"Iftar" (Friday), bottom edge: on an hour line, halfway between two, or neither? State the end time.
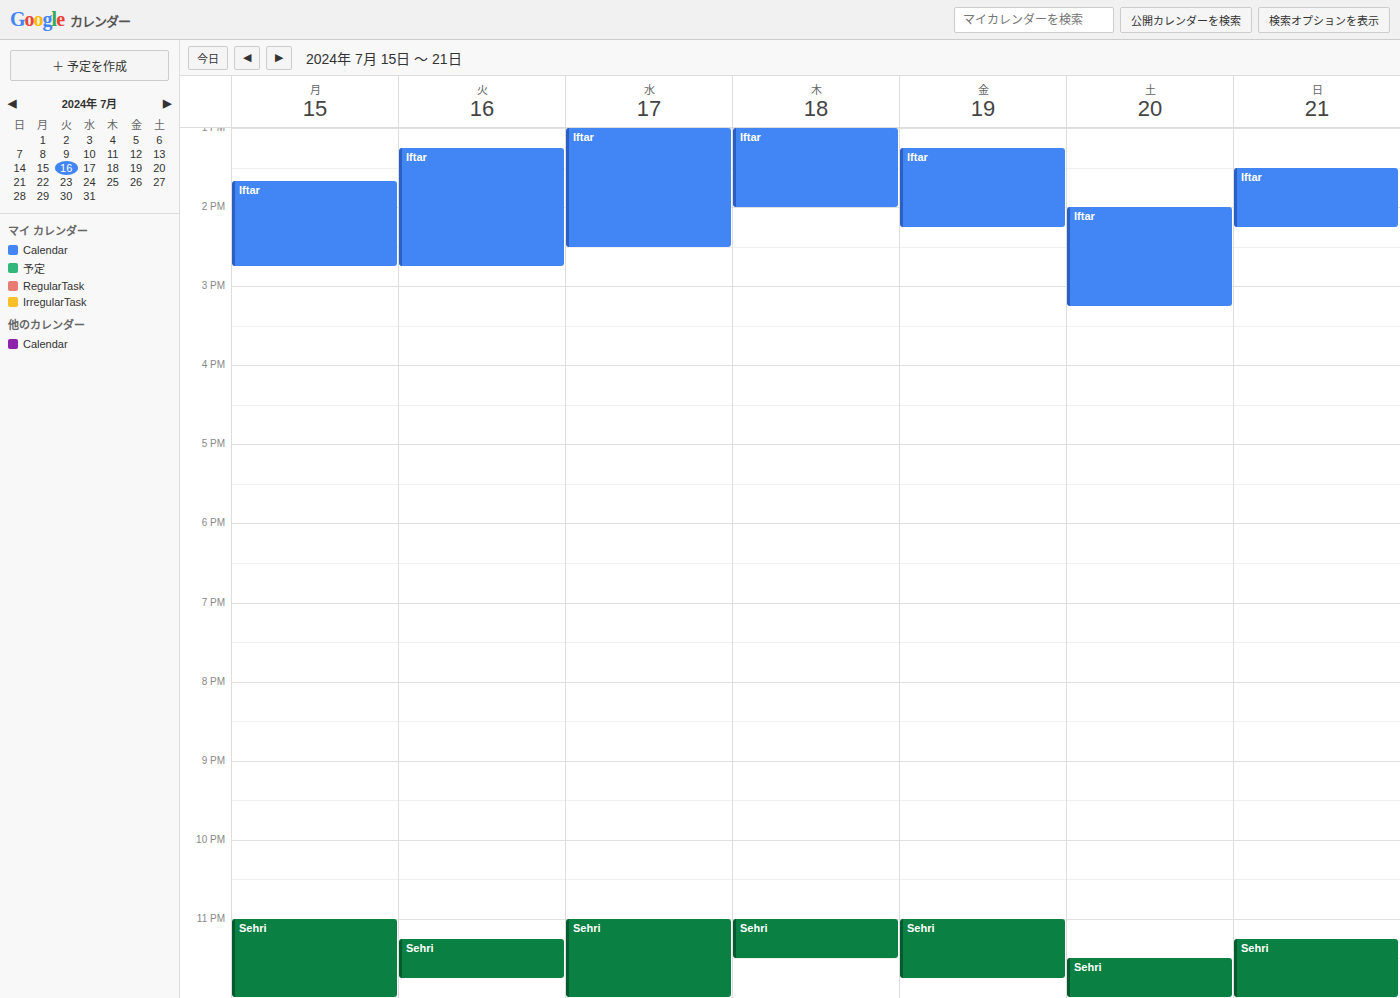
2:15 PM -- neither: a quarter of the way from the 2 PM line to the 3 PM line.